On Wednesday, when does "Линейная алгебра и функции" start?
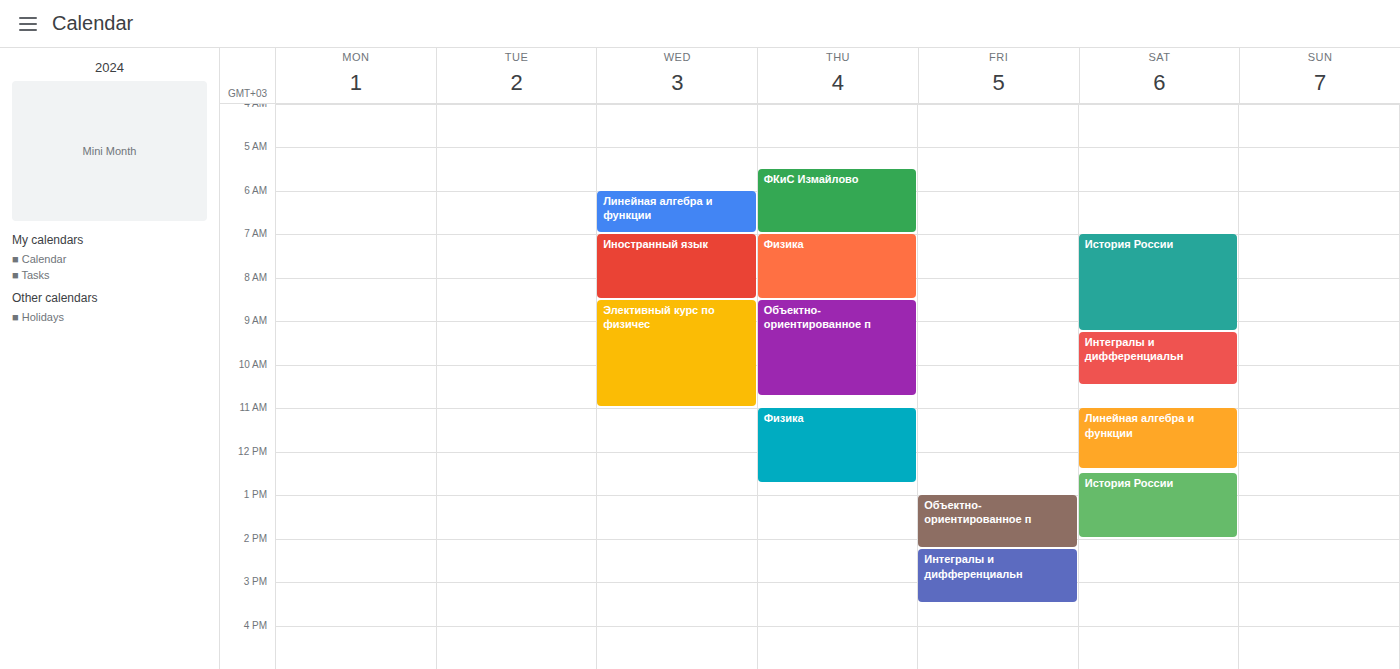
6:00 AM